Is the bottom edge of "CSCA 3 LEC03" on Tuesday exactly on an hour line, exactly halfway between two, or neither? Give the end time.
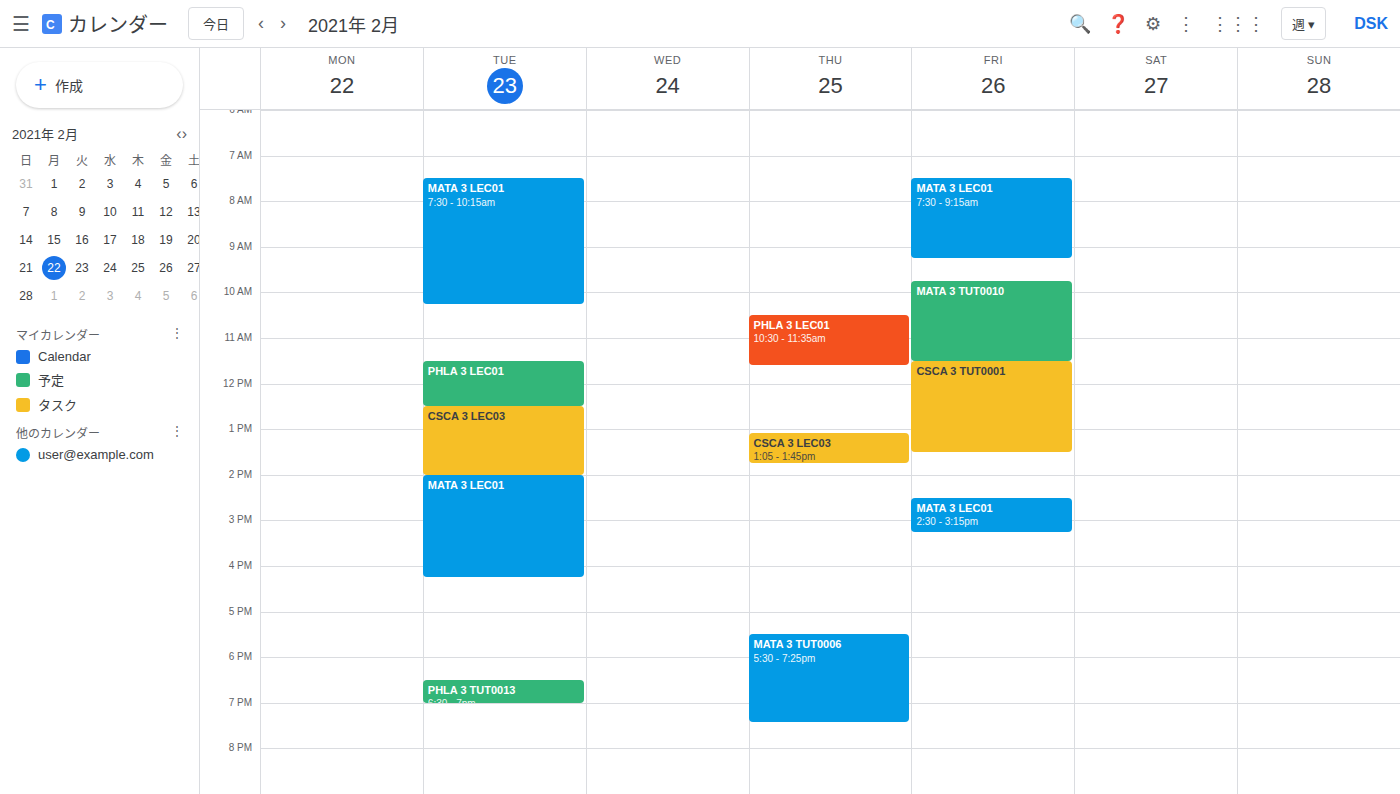
2:00 PM -- exactly on the 2 PM line.